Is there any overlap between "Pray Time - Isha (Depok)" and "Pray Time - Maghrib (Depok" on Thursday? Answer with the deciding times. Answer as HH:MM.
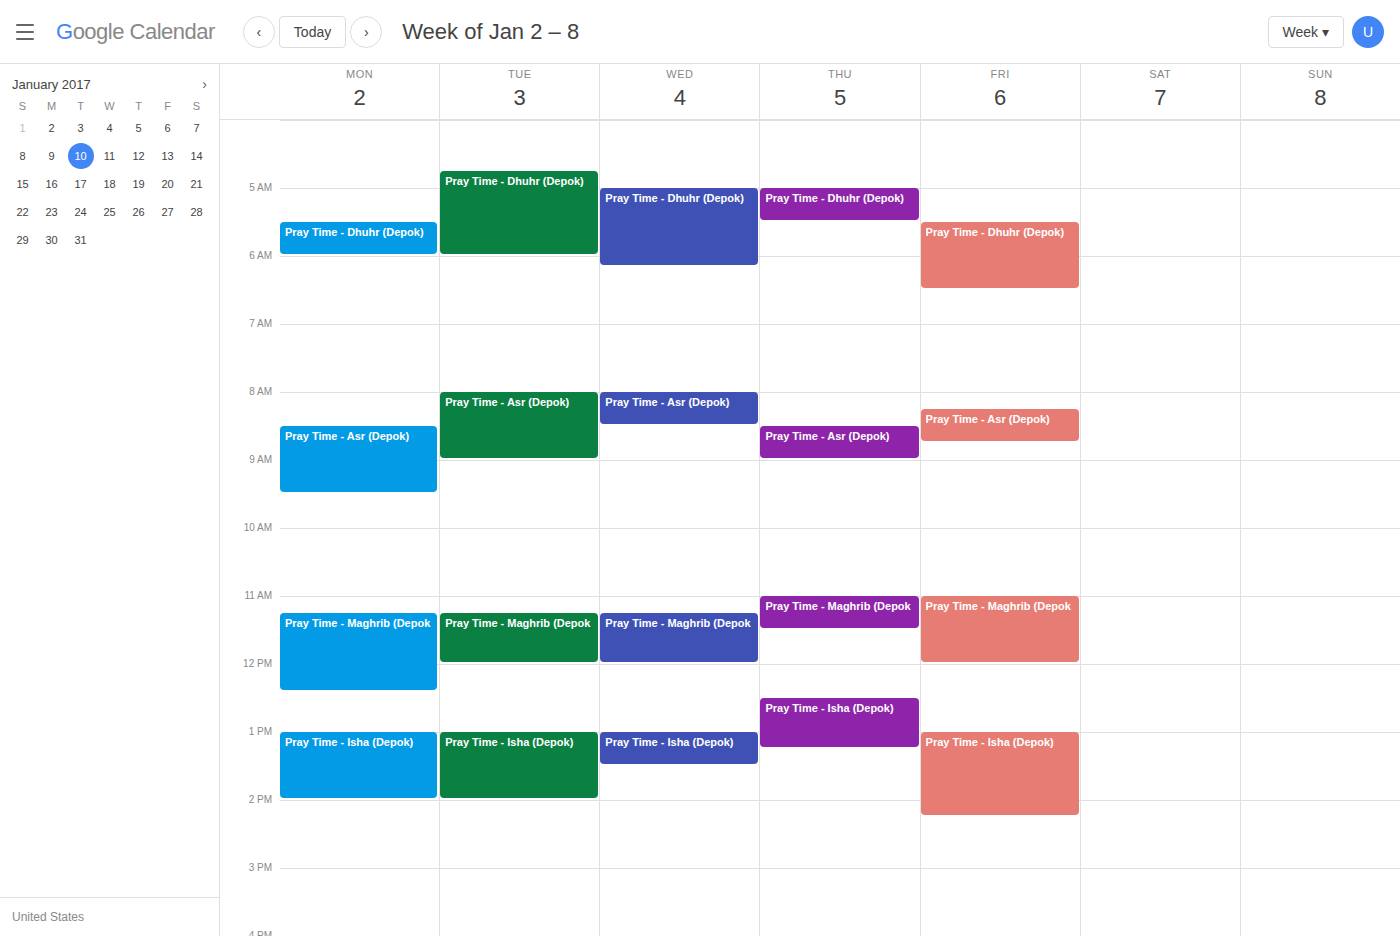
"Pray Time - Maghrib (Depok" ends at 11:30 and "Pray Time - Isha (Depok)" starts at 12:30 -- no overlap.